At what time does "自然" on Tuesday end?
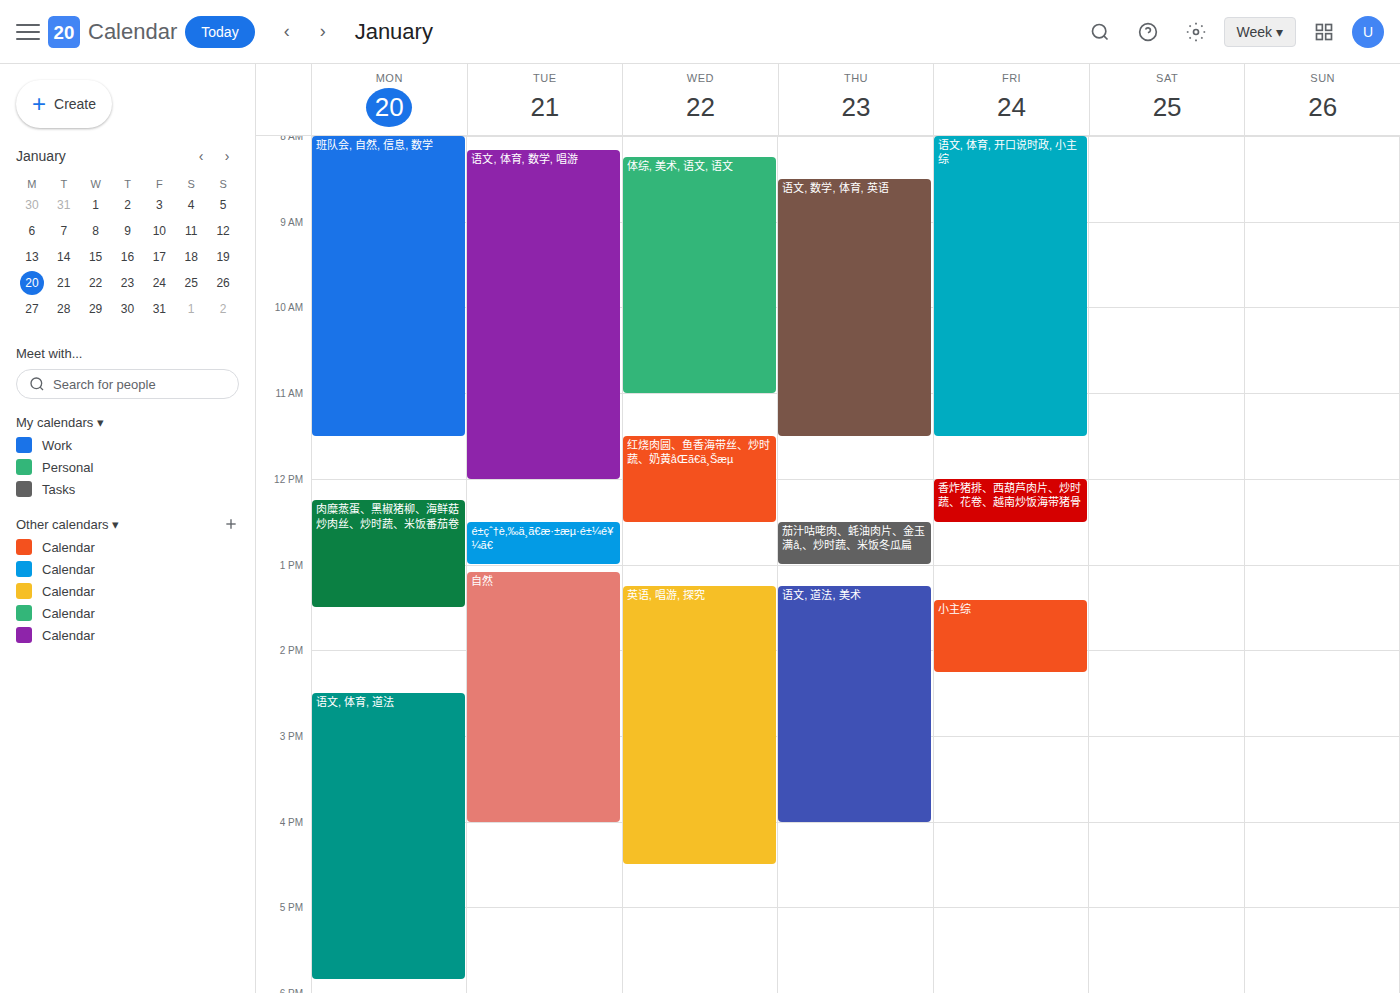
4:00 PM